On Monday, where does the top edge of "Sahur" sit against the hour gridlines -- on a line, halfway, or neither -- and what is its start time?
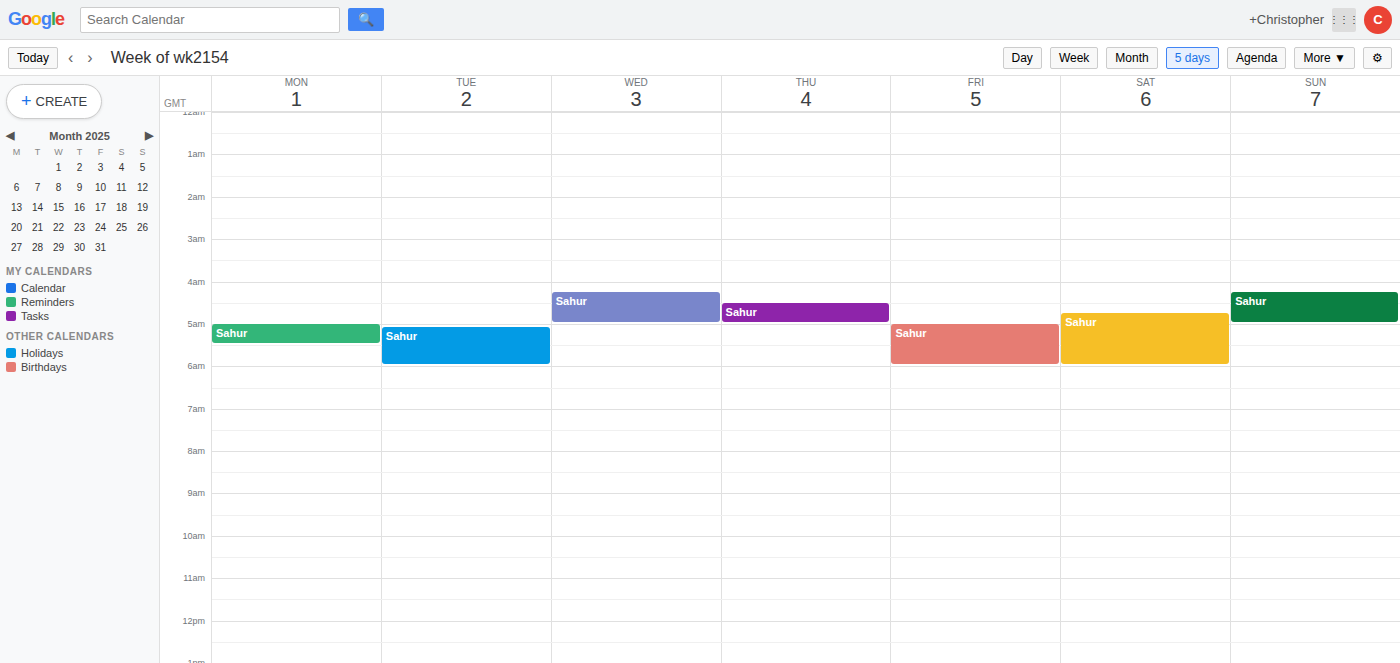
5:00 AM -- exactly on the 5 AM line.